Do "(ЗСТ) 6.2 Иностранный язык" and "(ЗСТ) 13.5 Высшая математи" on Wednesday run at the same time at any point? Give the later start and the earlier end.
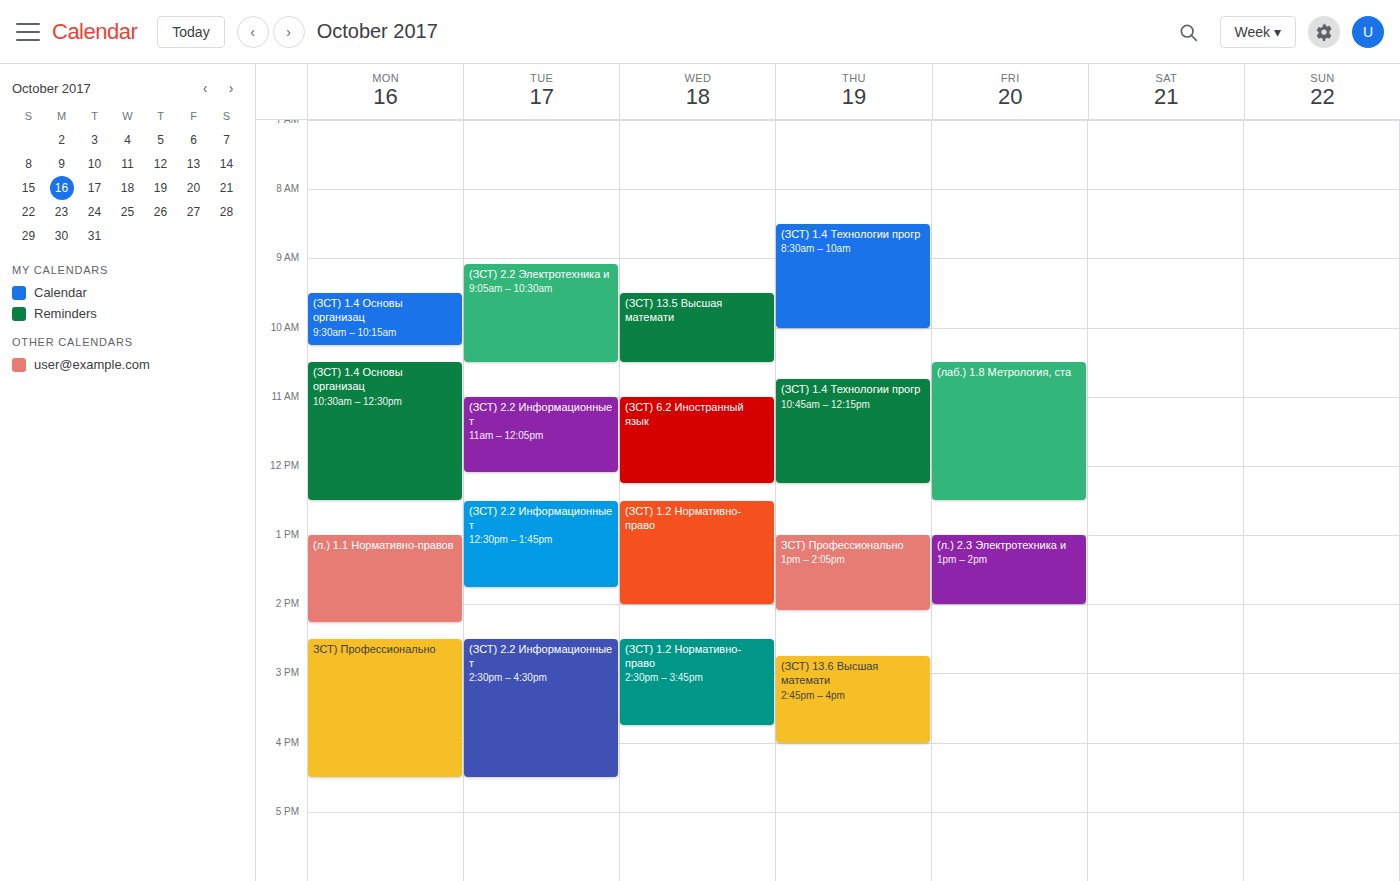
"(ЗСТ) 13.5 Высшая математи" ends at 10:30 AM and "(ЗСТ) 6.2 Иностранный язык" starts at 11:00 AM -- no overlap.